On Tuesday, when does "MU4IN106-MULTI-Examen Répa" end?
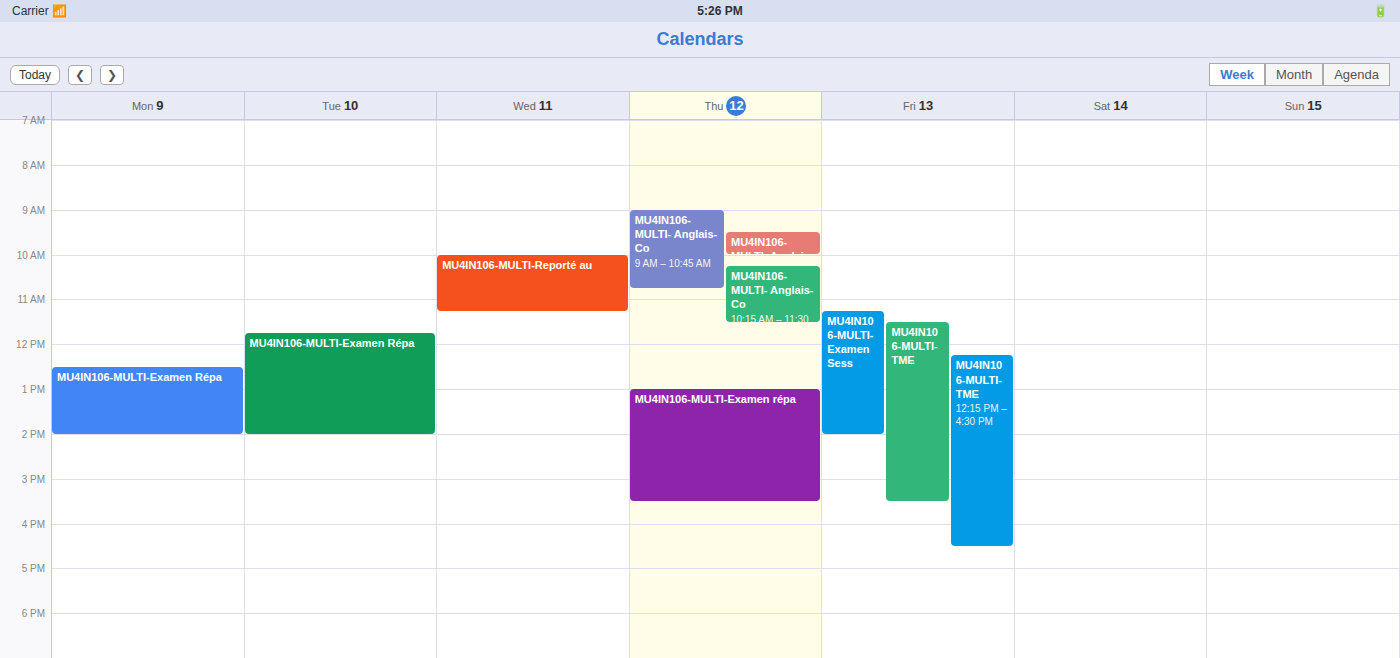
2:00 PM